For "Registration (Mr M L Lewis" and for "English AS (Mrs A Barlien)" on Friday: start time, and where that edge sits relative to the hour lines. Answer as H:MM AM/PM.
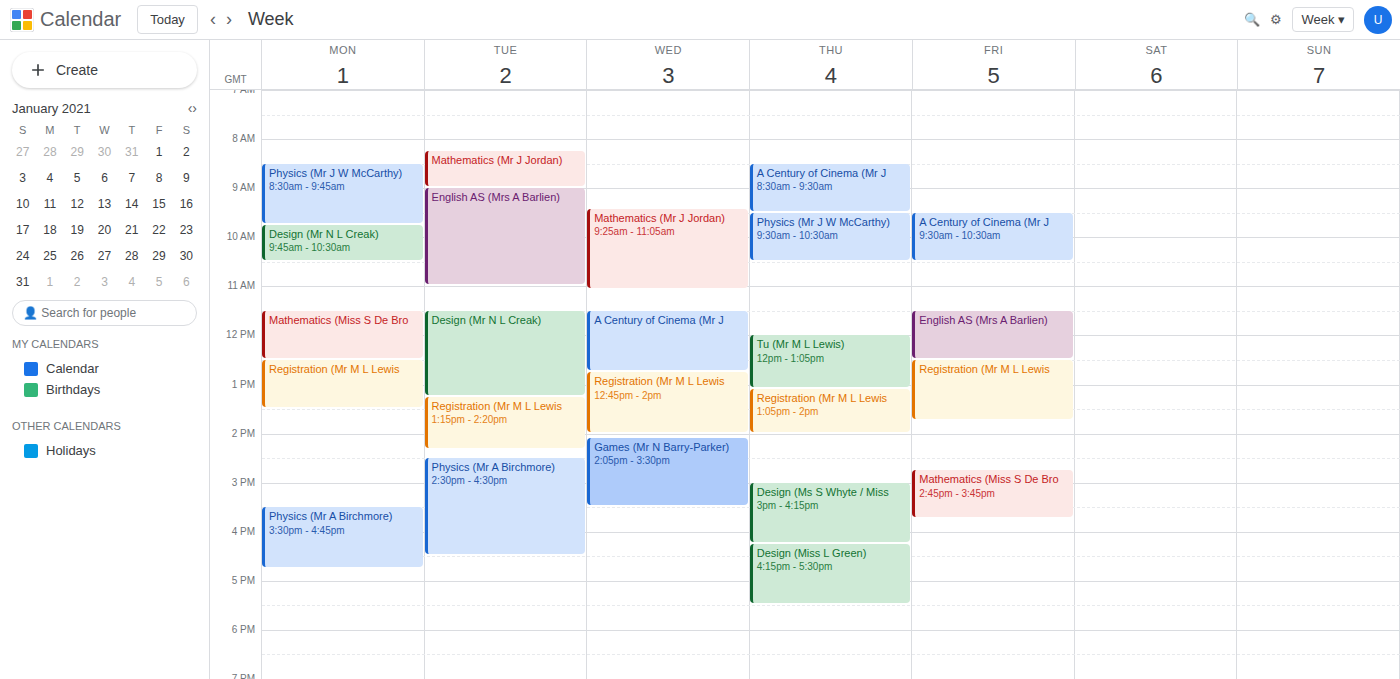
"Registration (Mr M L Lewis": 12:30 PM, halfway between the 12 PM and 1 PM lines. "English AS (Mrs A Barlien)": 11:30 AM, halfway between the 11 AM and 12 PM lines.